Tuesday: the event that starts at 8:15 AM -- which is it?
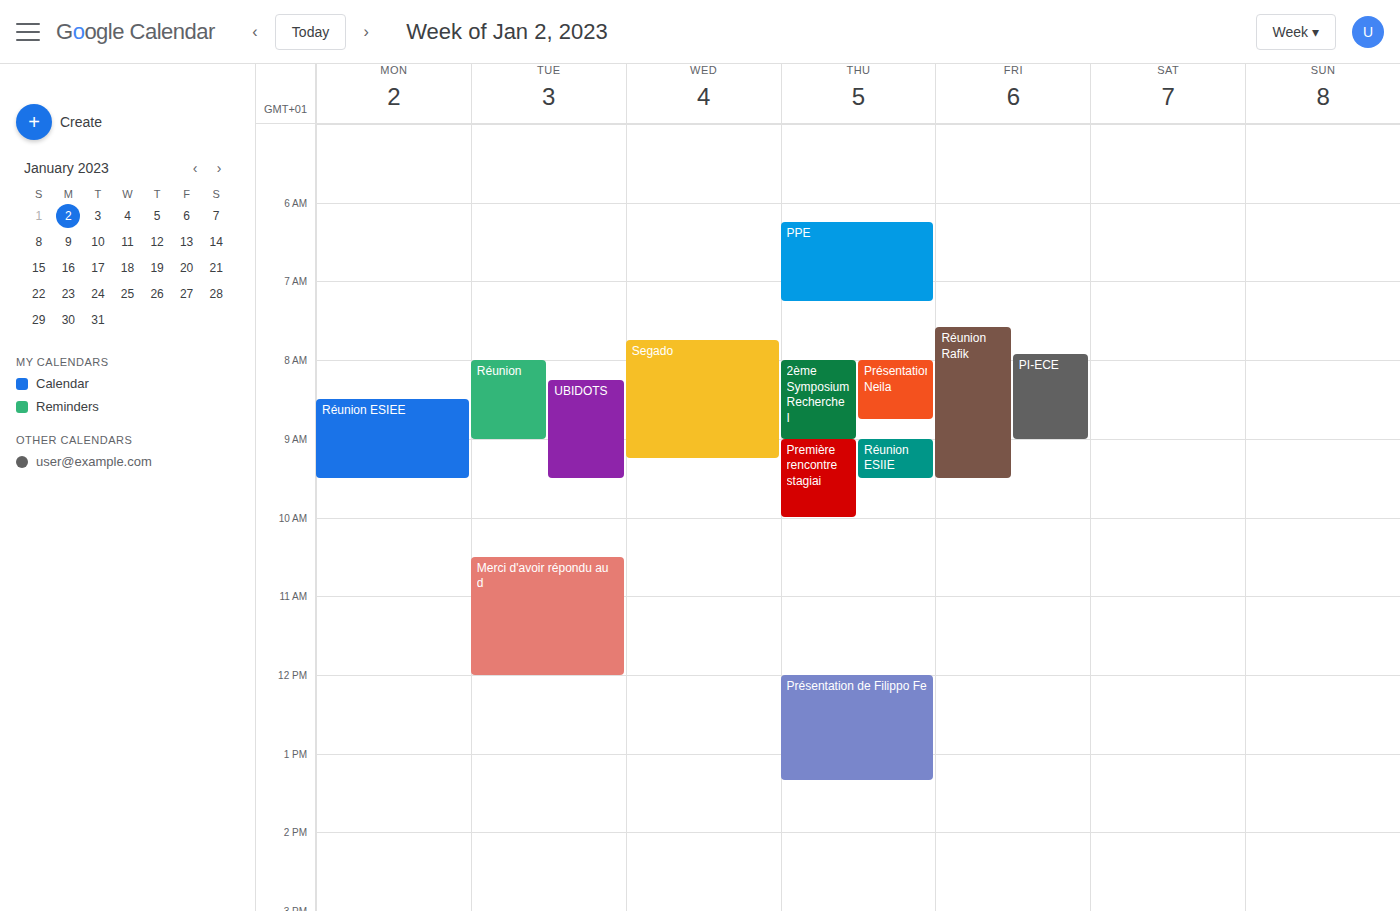
"UBIDOTS"